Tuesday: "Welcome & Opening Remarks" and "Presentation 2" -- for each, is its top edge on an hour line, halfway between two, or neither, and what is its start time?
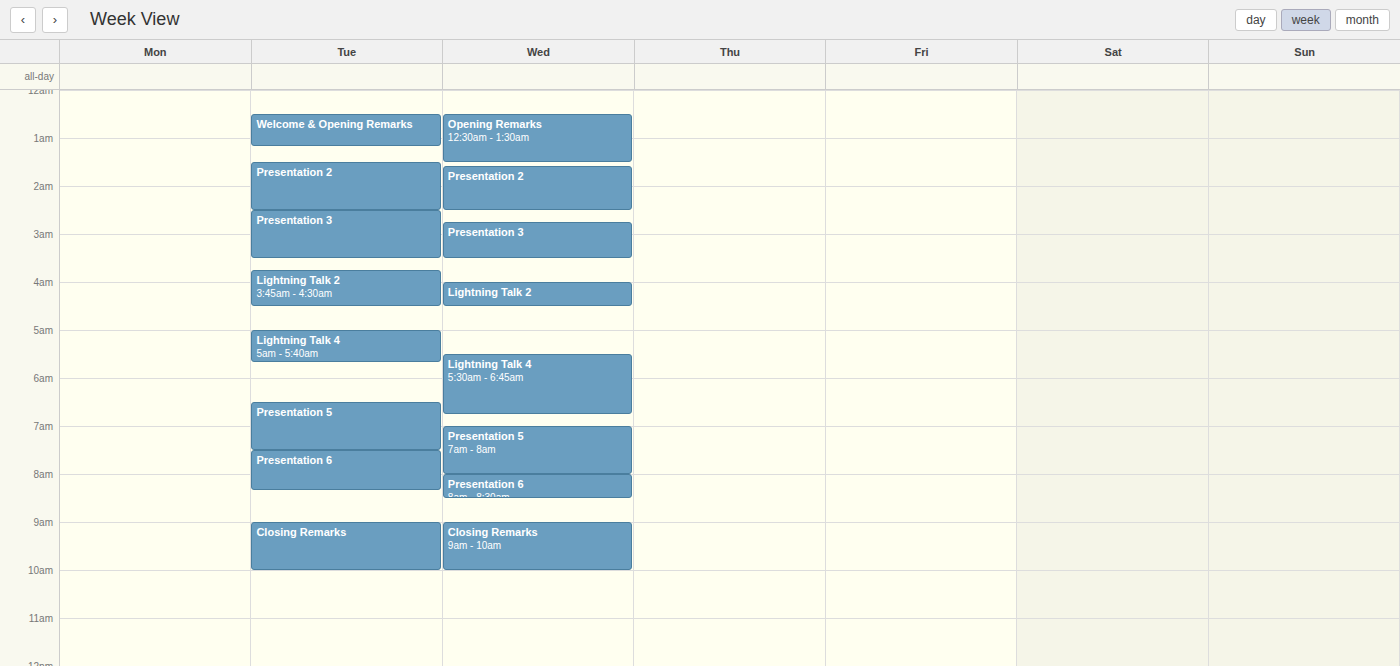
"Welcome & Opening Remarks": 12:30 AM, halfway between the 12 AM and 1 AM lines. "Presentation 2": 1:30 AM, halfway between the 1 AM and 2 AM lines.